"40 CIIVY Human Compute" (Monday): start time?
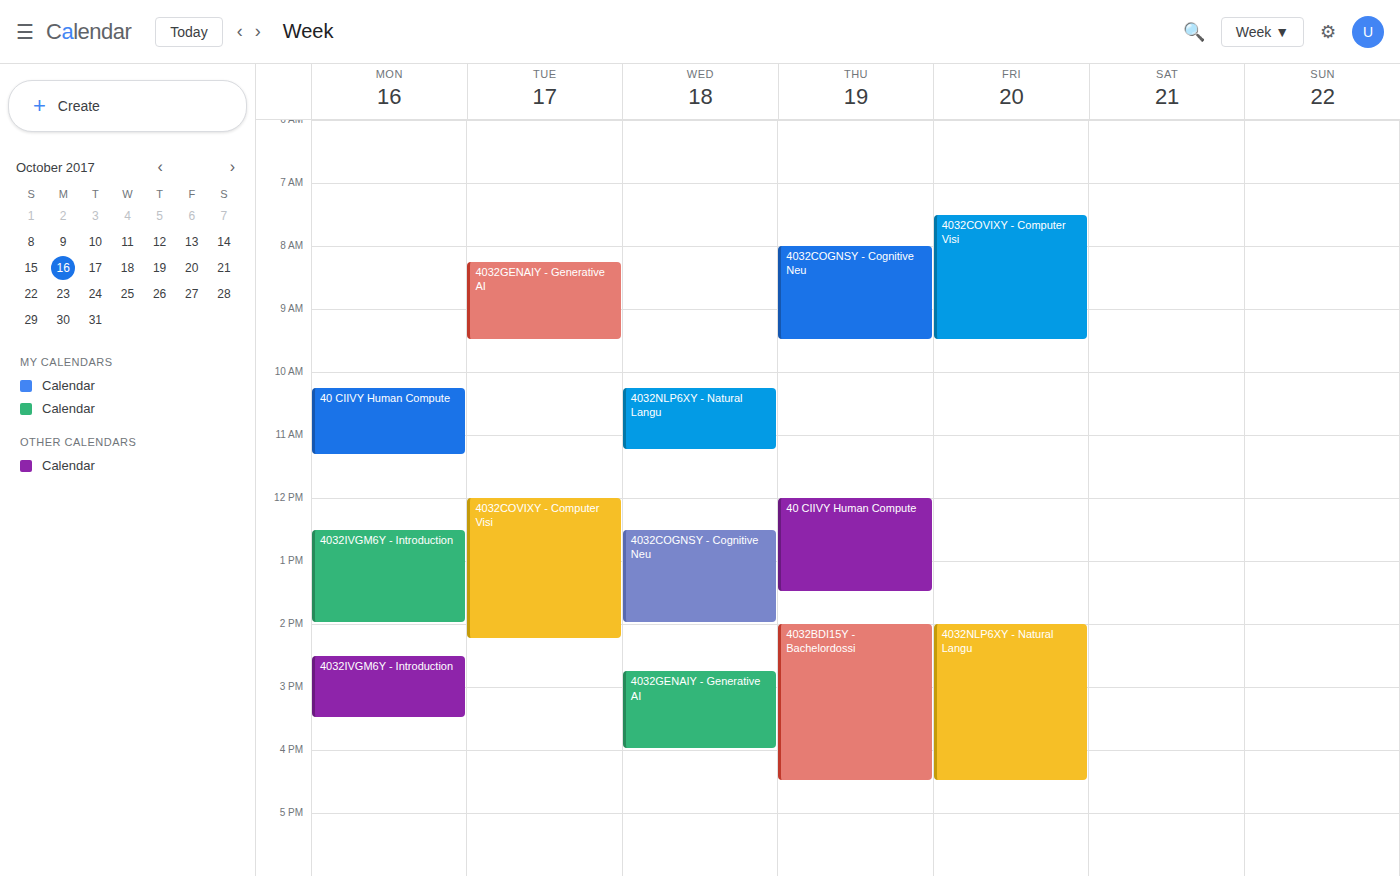
10:15 AM